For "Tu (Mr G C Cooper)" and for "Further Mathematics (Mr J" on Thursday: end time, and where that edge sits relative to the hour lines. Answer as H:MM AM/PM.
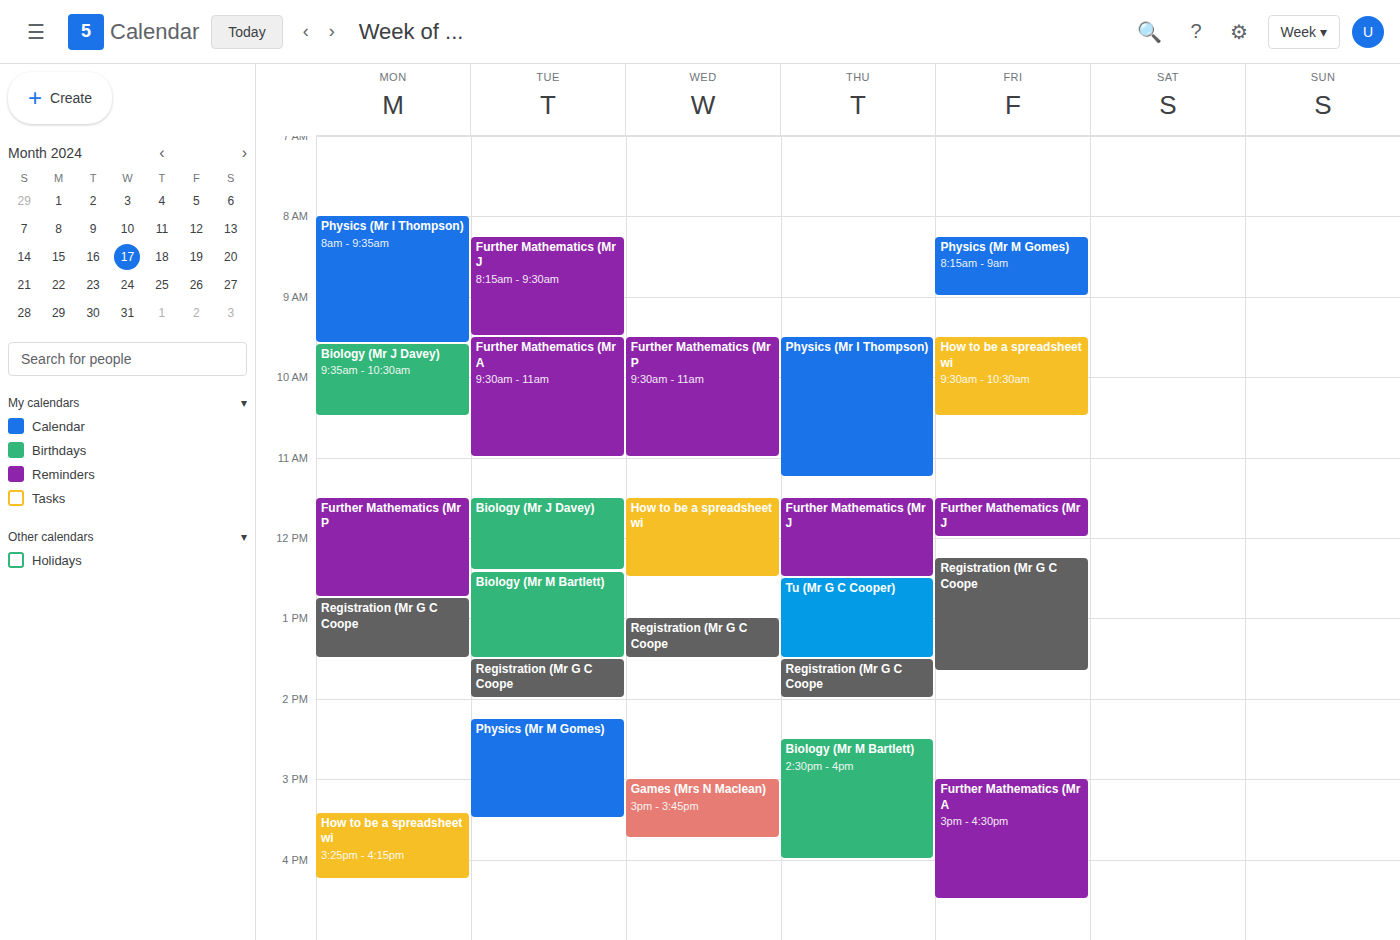
"Tu (Mr G C Cooper)": 1:30 PM, halfway between the 1 PM and 2 PM lines. "Further Mathematics (Mr J": 12:30 PM, halfway between the 12 PM and 1 PM lines.